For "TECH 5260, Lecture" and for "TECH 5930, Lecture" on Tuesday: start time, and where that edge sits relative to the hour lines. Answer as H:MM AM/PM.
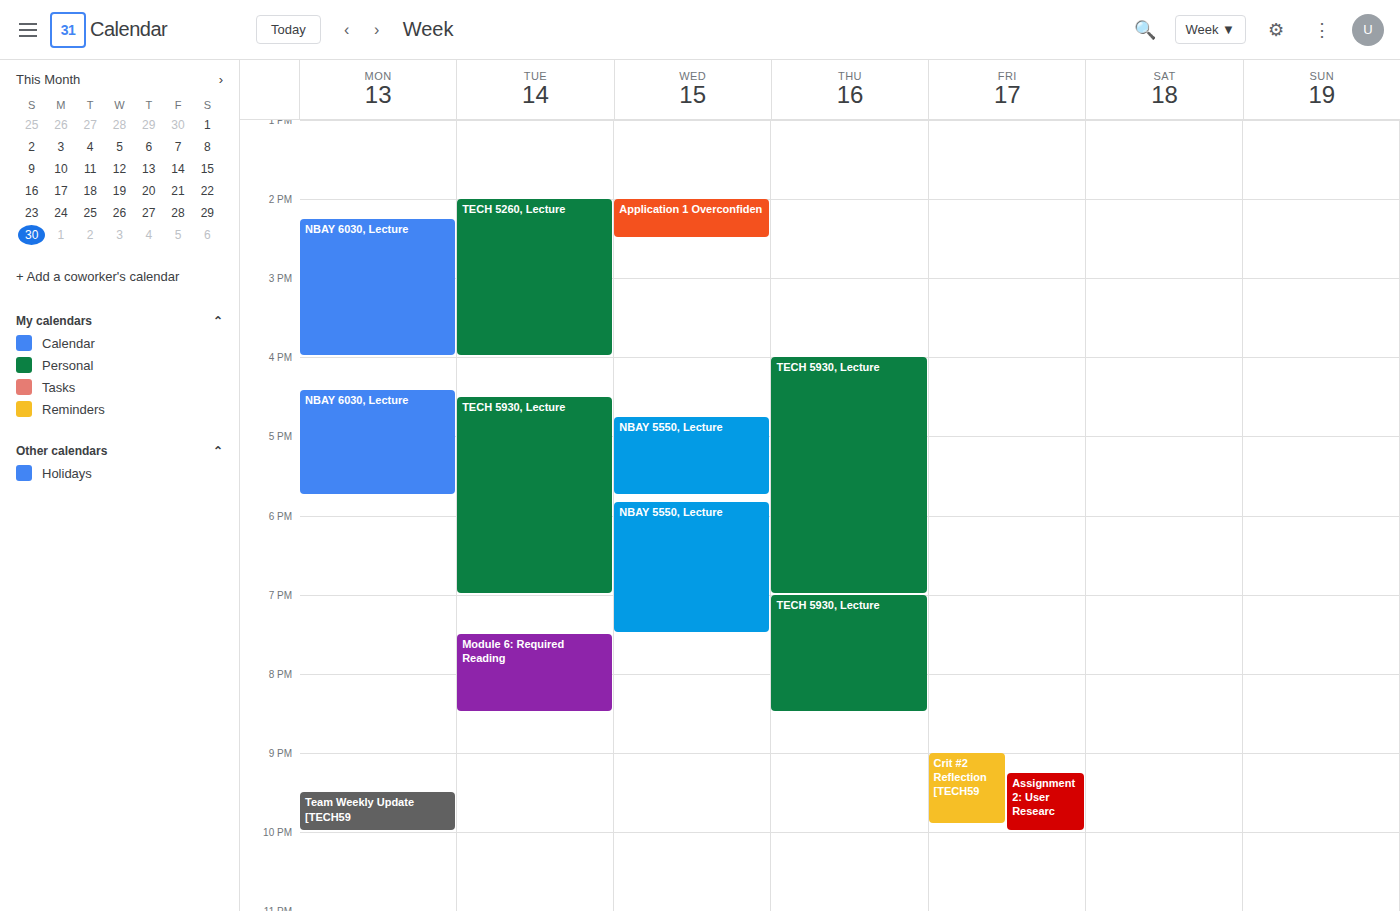
"TECH 5260, Lecture": 2:00 PM, exactly on the 2 PM line. "TECH 5930, Lecture": 4:30 PM, halfway between the 4 PM and 5 PM lines.